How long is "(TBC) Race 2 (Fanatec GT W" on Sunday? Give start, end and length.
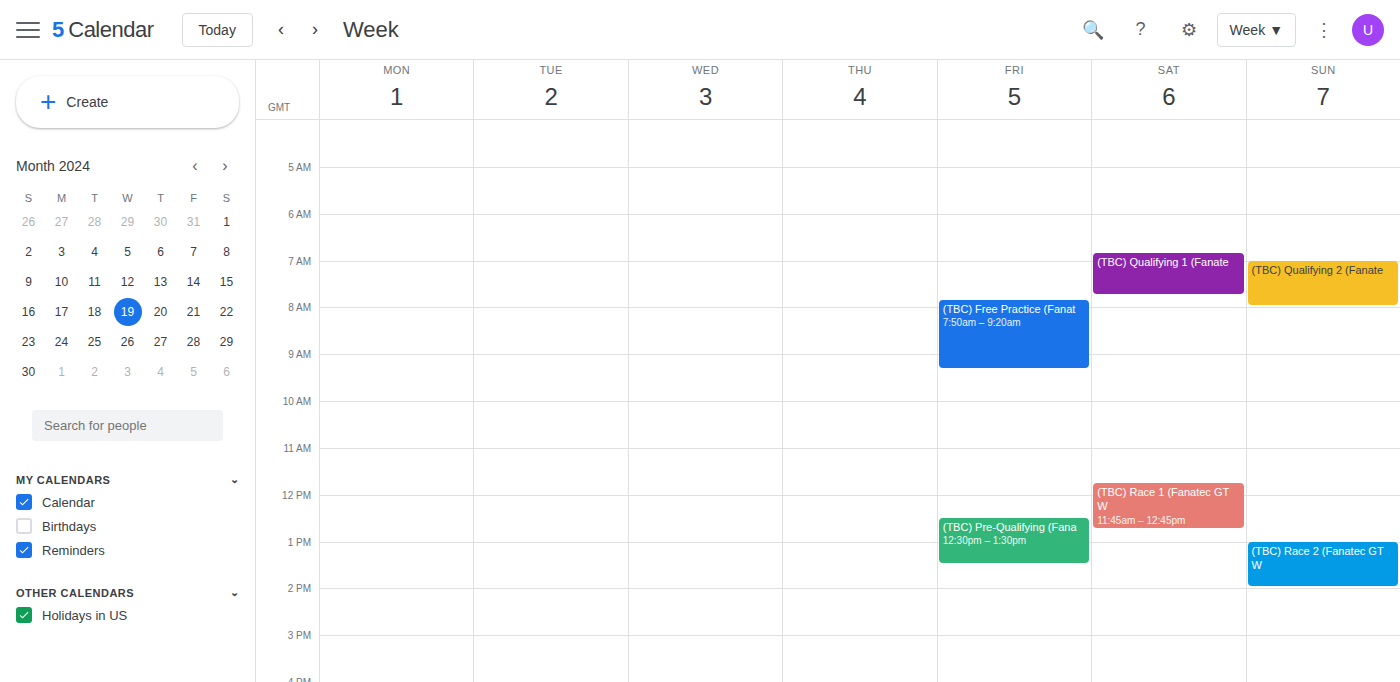
1:00 PM to 2:00 PM, 1 hour